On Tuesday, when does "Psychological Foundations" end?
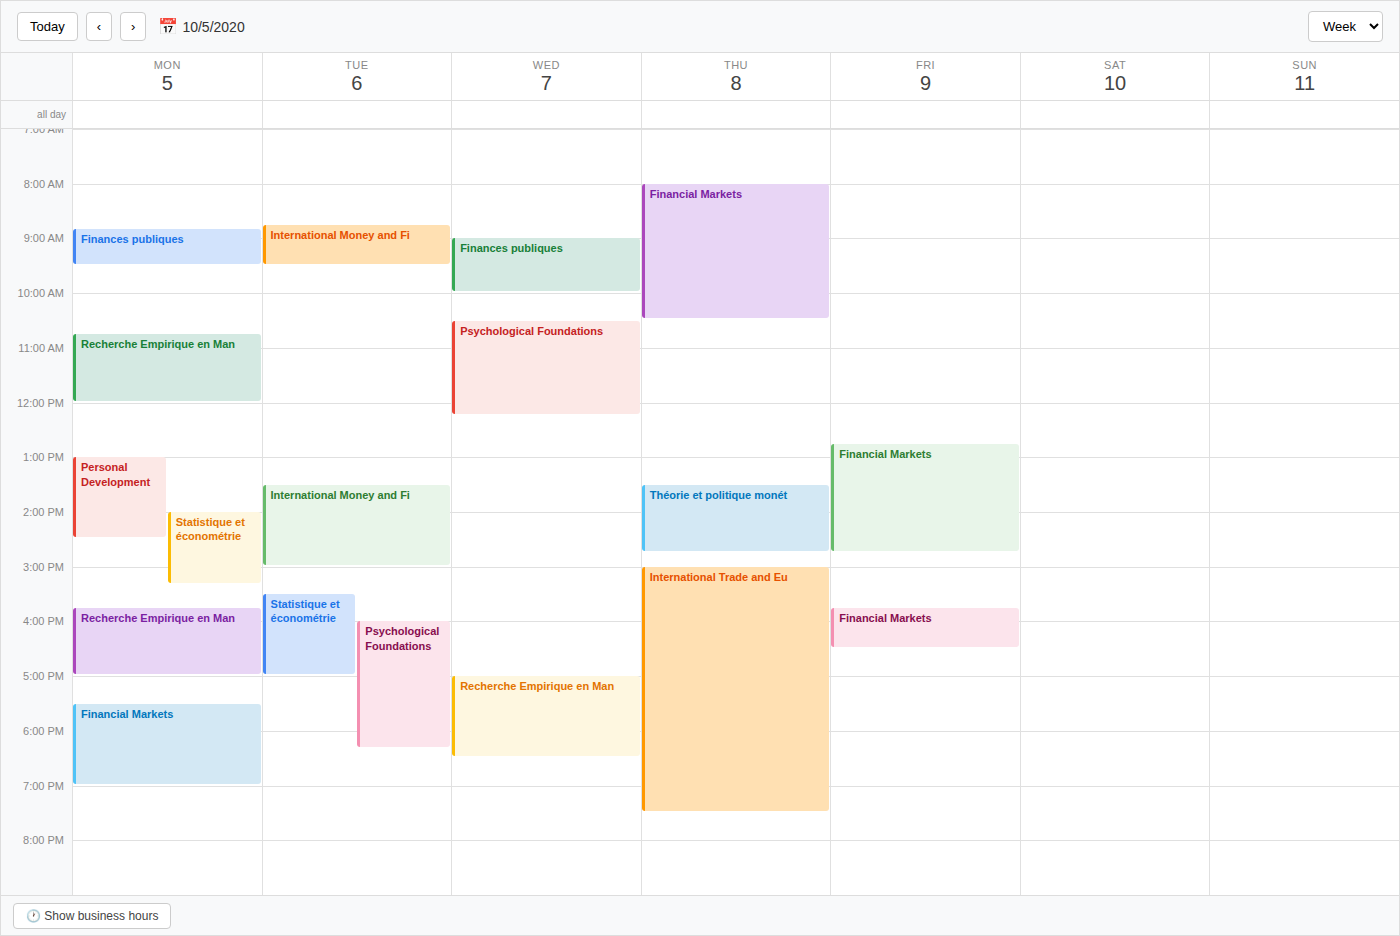
6:20 PM